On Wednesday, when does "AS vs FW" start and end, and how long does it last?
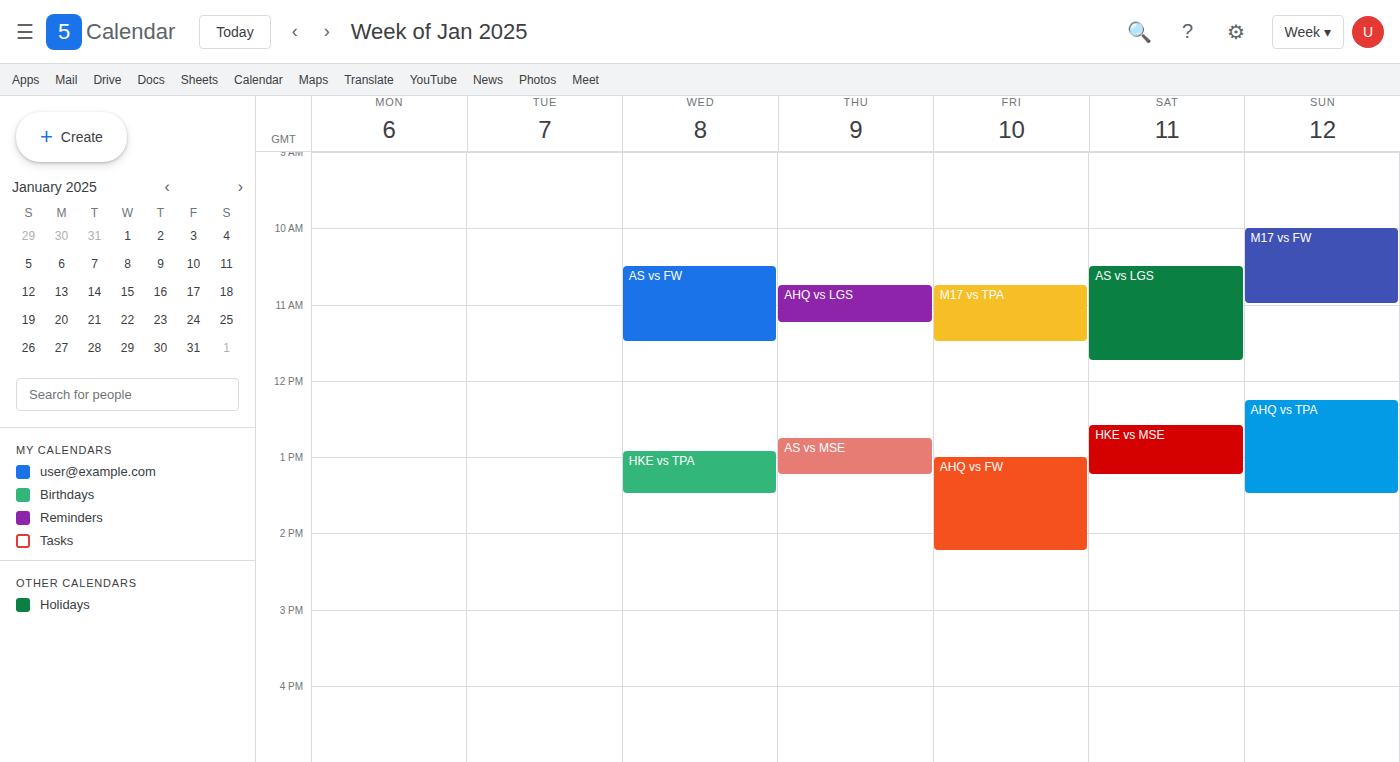
10:30 AM to 11:30 AM, 1 hour